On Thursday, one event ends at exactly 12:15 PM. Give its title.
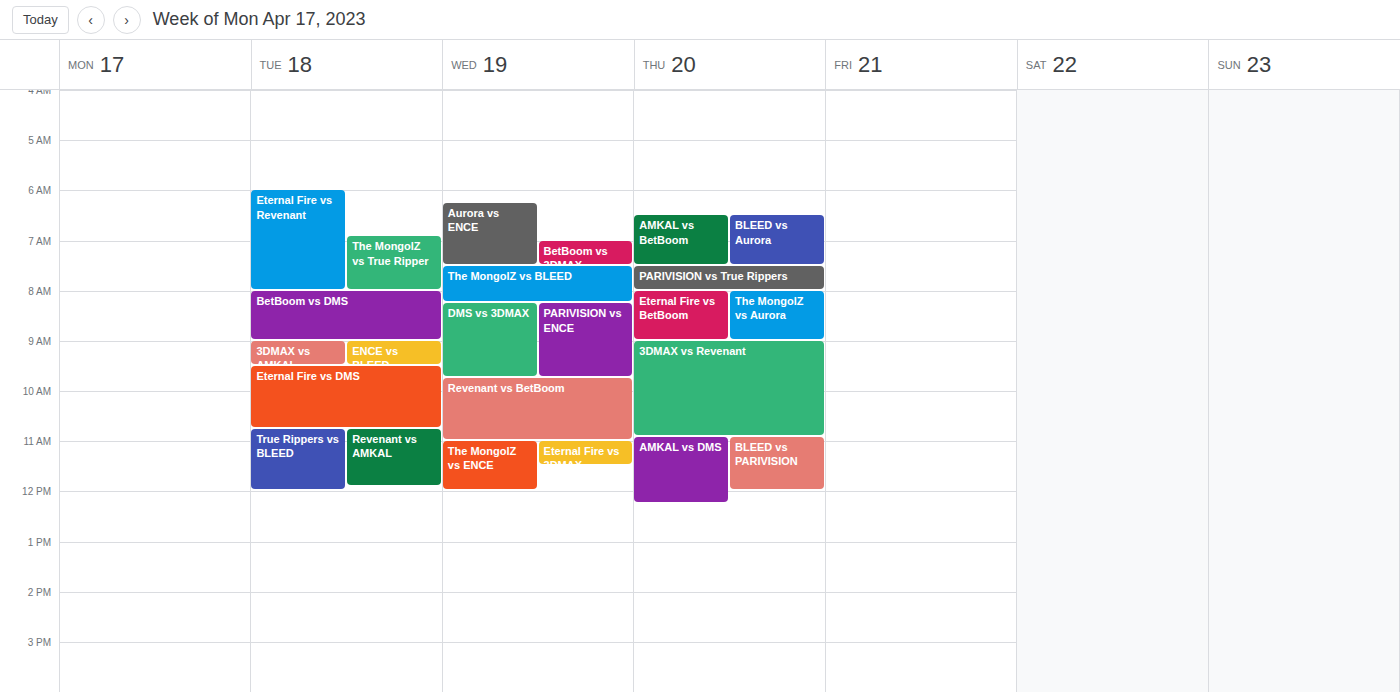
"AMKAL vs DMS"